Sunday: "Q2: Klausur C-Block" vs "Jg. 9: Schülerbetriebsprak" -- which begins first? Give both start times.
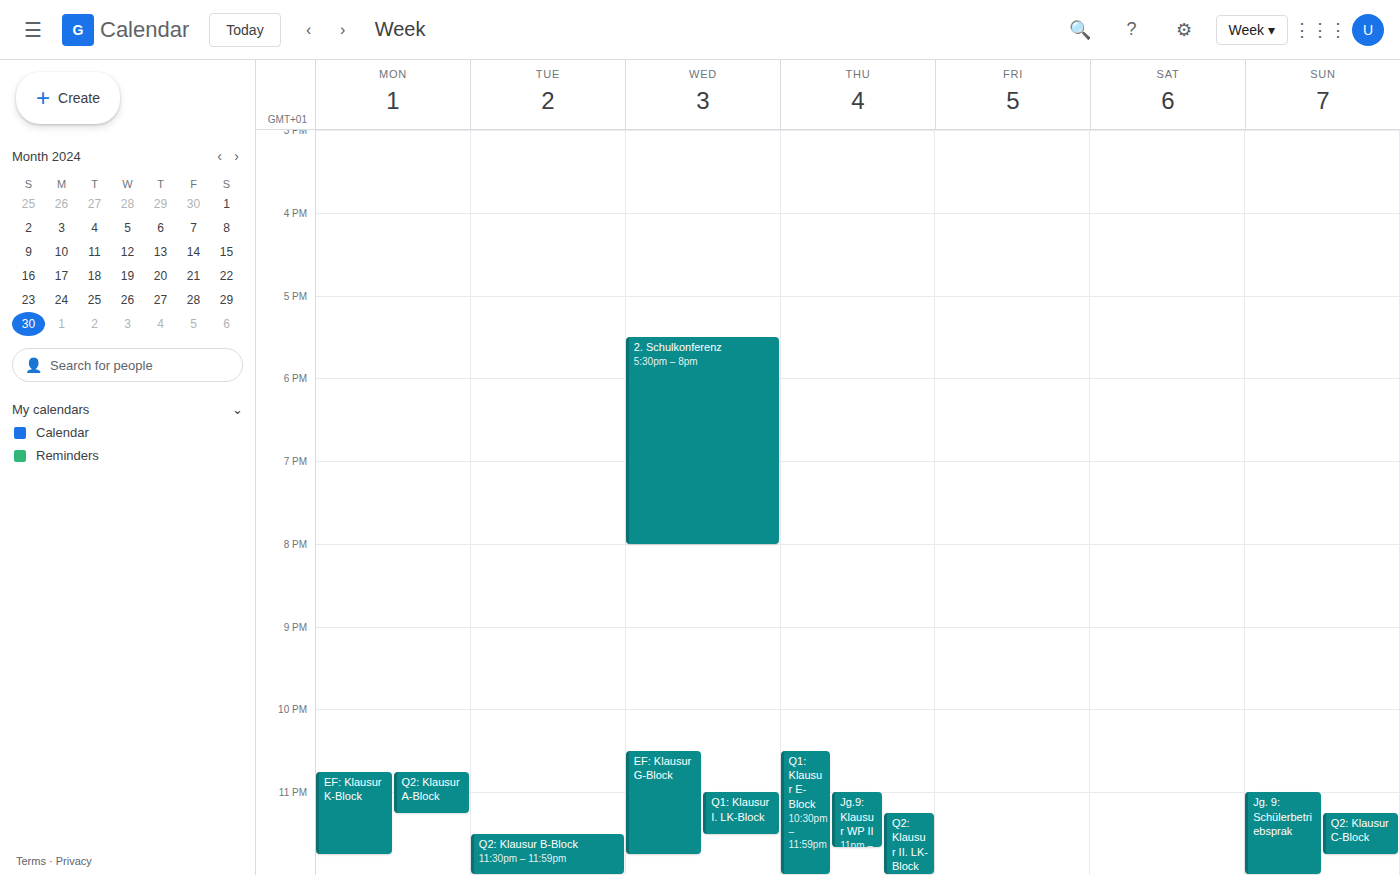
"Jg. 9: Schülerbetriebsprak" 11:00 PM; "Q2: Klausur C-Block" 11:15 PM.